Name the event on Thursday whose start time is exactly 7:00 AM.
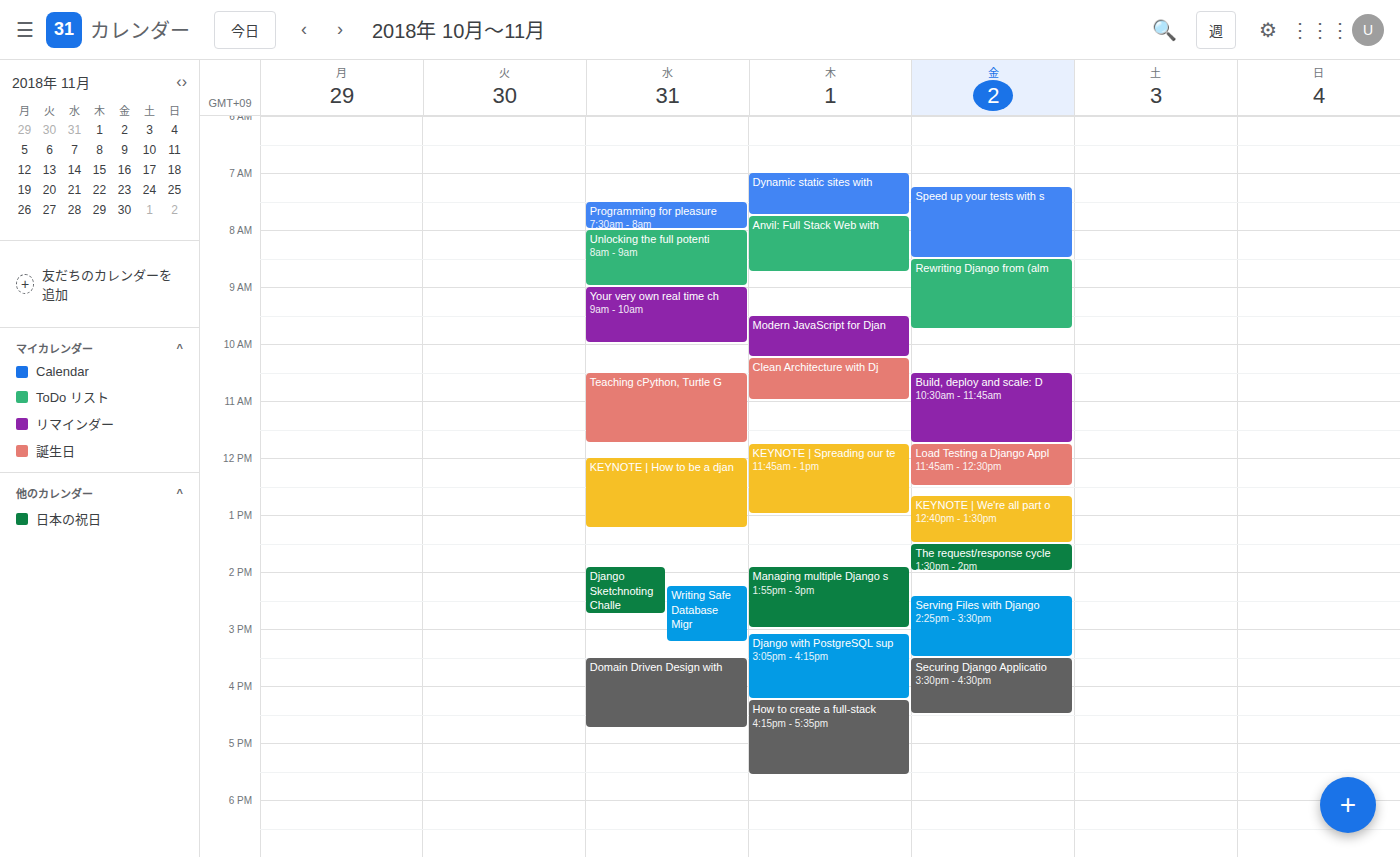
"Dynamic static sites with"